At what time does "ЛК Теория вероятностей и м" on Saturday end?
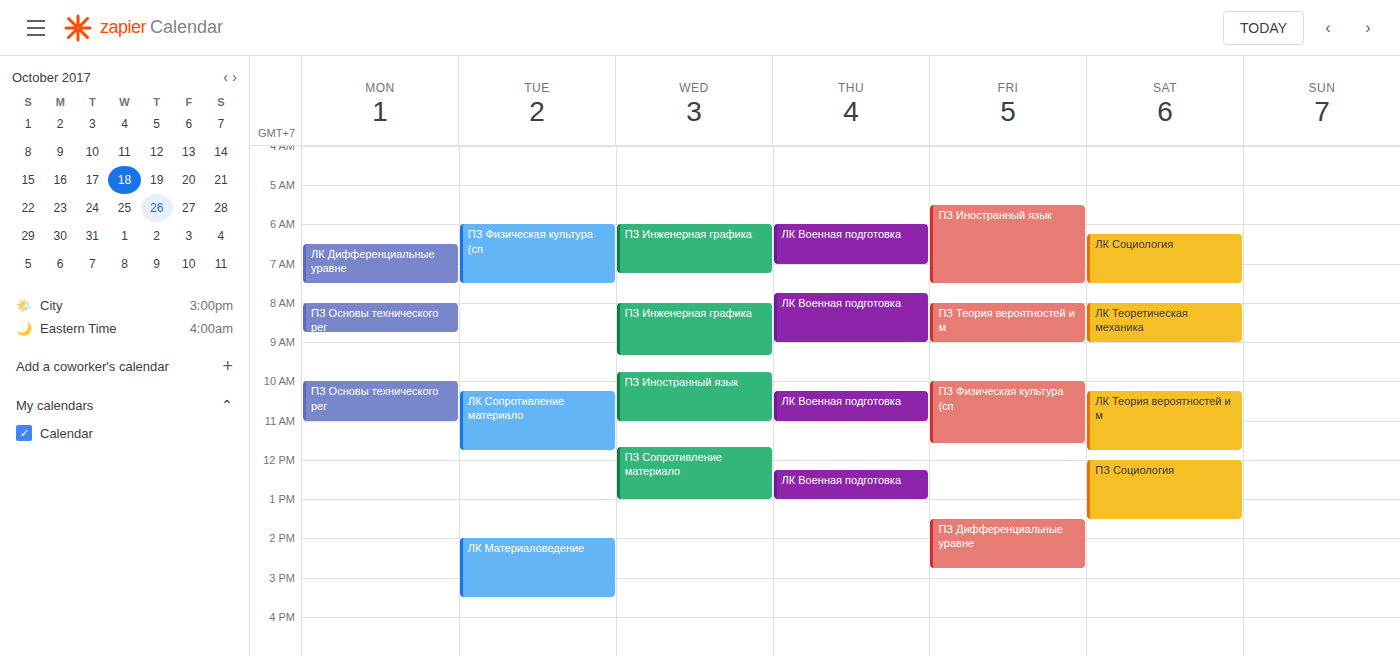
11:45